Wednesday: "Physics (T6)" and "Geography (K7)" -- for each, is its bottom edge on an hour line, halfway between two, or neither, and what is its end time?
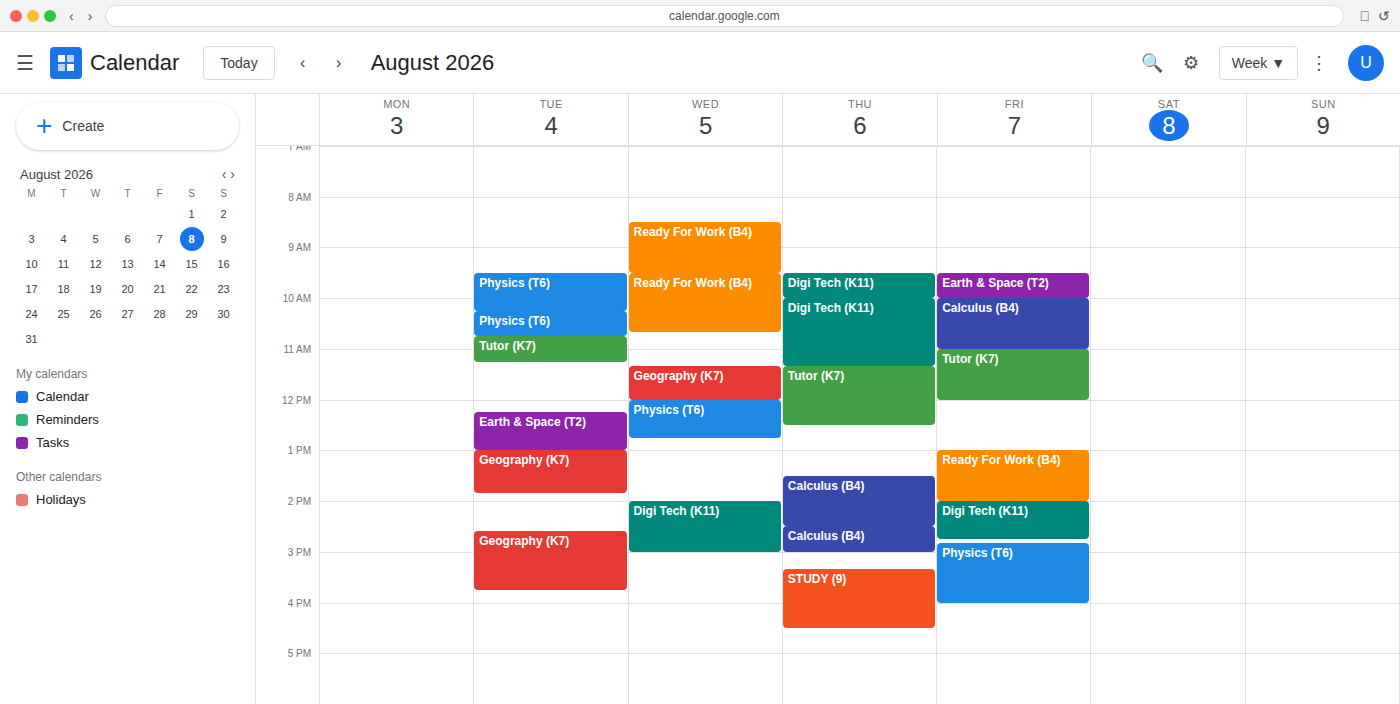
"Physics (T6)": 12:45 PM, neither: three quarters of the way from the 12 PM line to the 1 PM line. "Geography (K7)": 12:00 PM, exactly on the 12 PM line.